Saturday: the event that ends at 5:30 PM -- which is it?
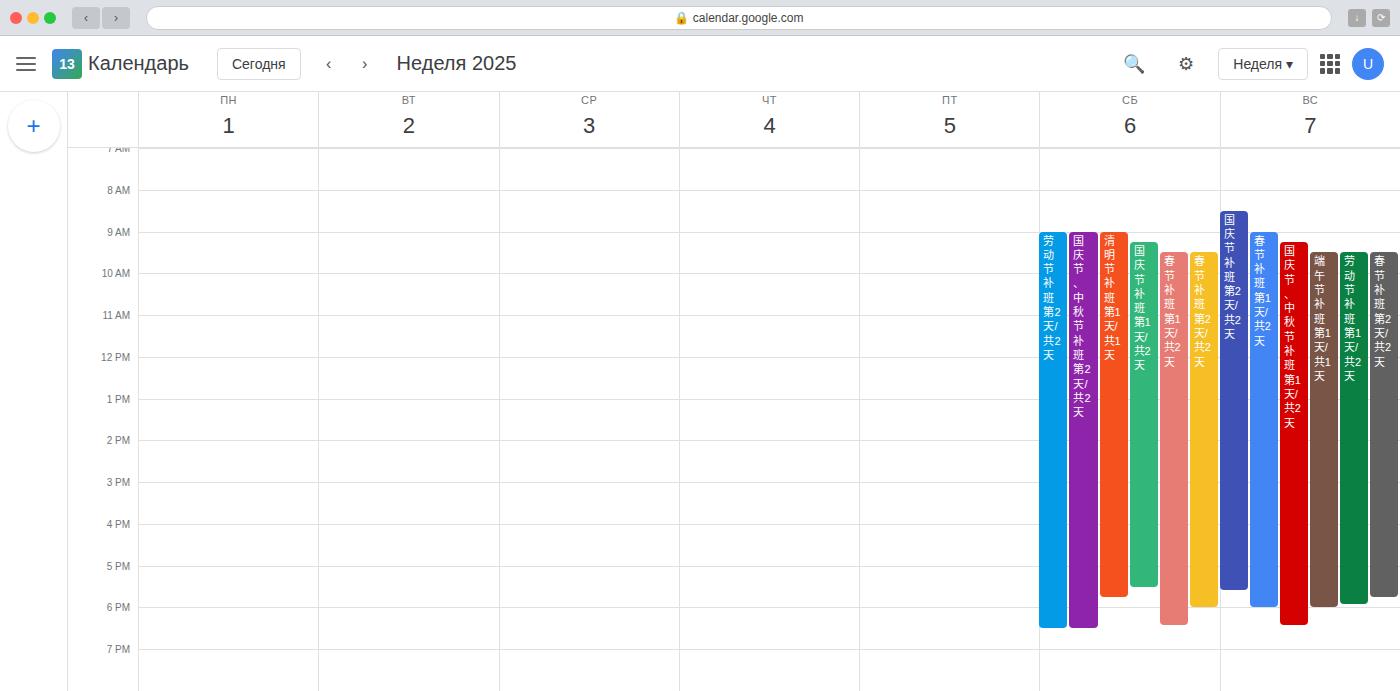
"国庆节 补班 第1天/共2天"